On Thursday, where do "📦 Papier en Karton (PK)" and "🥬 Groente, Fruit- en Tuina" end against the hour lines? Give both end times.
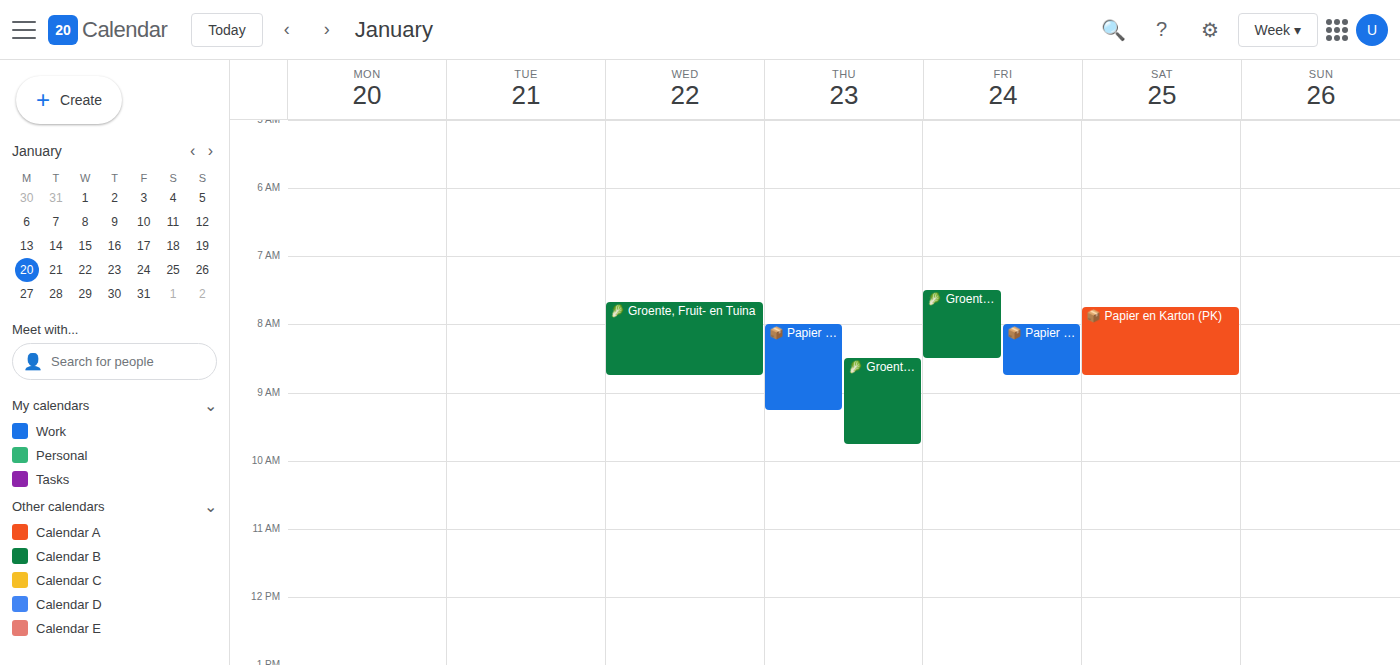
"📦 Papier en Karton (PK)": 09:15, neither: a quarter of the way from the 09:00 line to the 10:00 line. "🥬 Groente, Fruit- en Tuina": 09:45, neither: three quarters of the way from the 09:00 line to the 10:00 line.